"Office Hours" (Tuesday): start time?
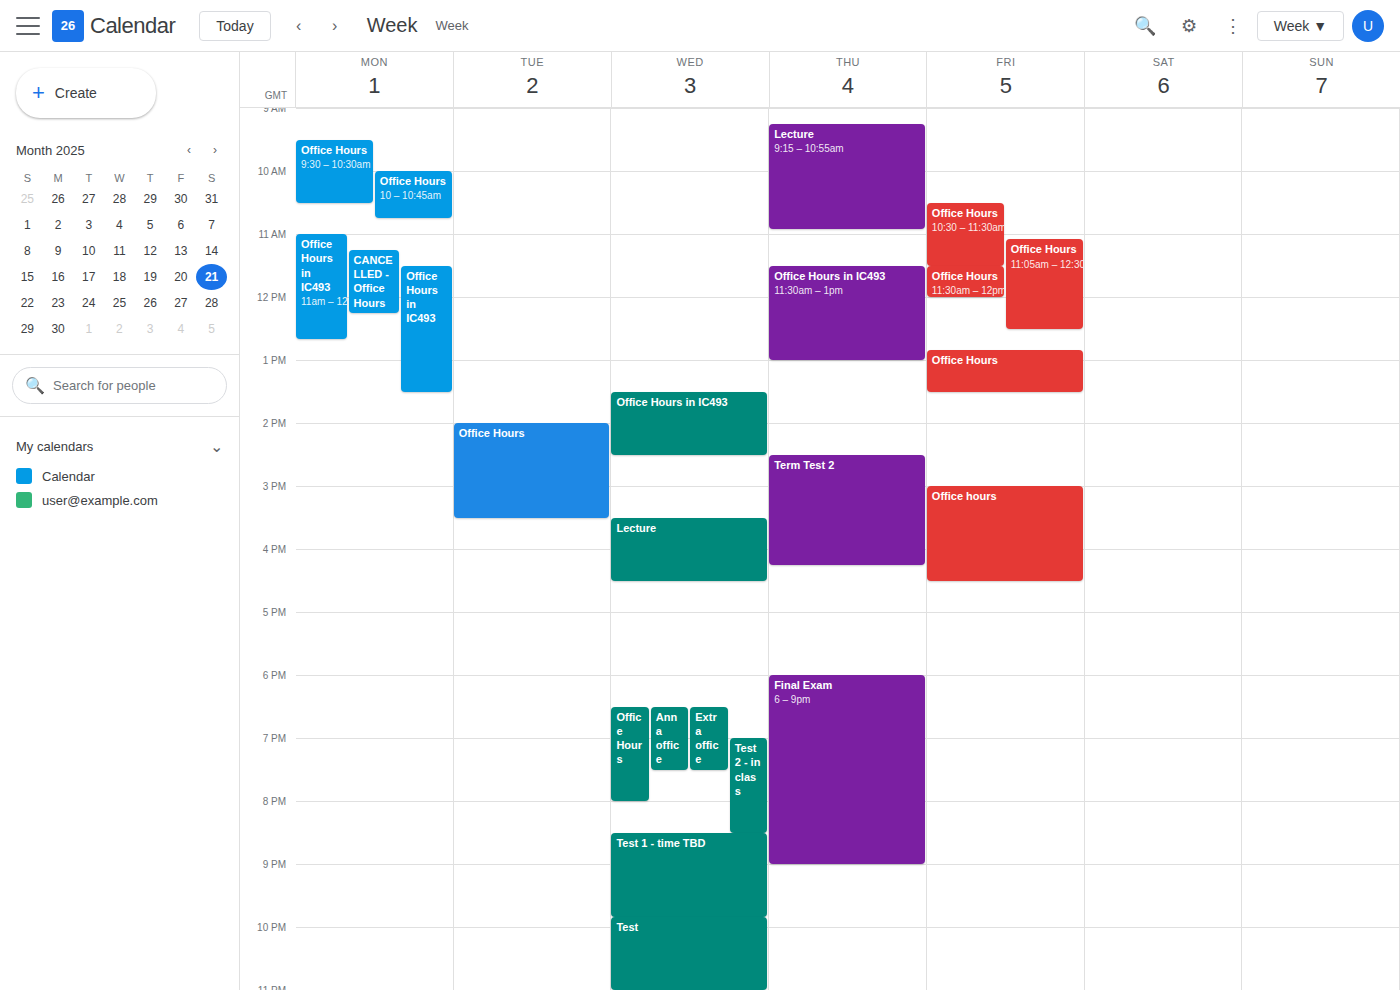
2:00 PM